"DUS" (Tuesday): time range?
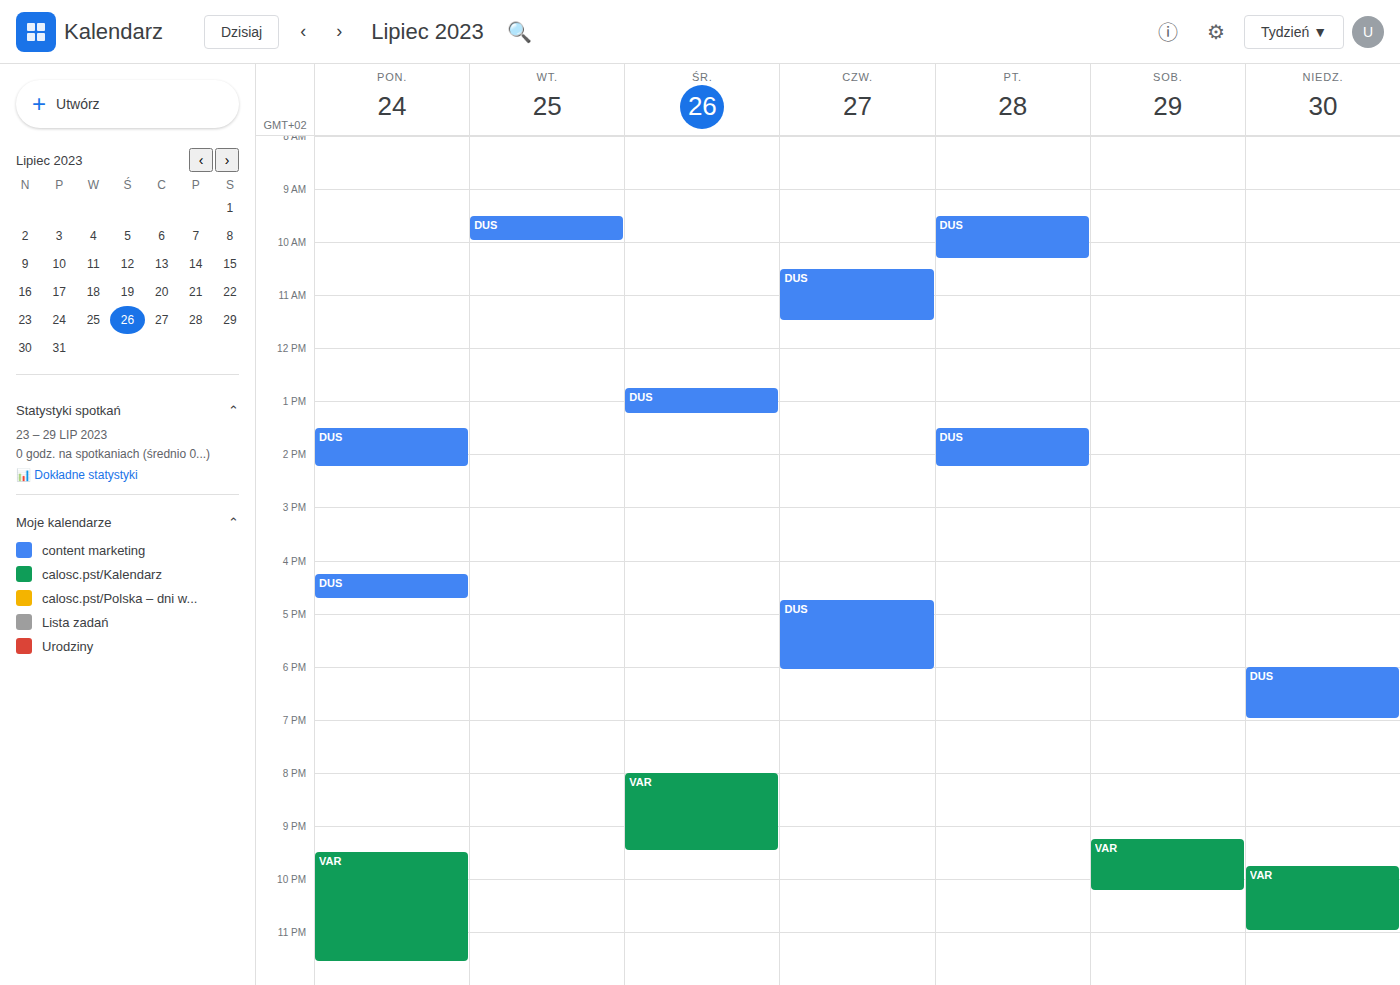
9:30 AM to 10:00 AM